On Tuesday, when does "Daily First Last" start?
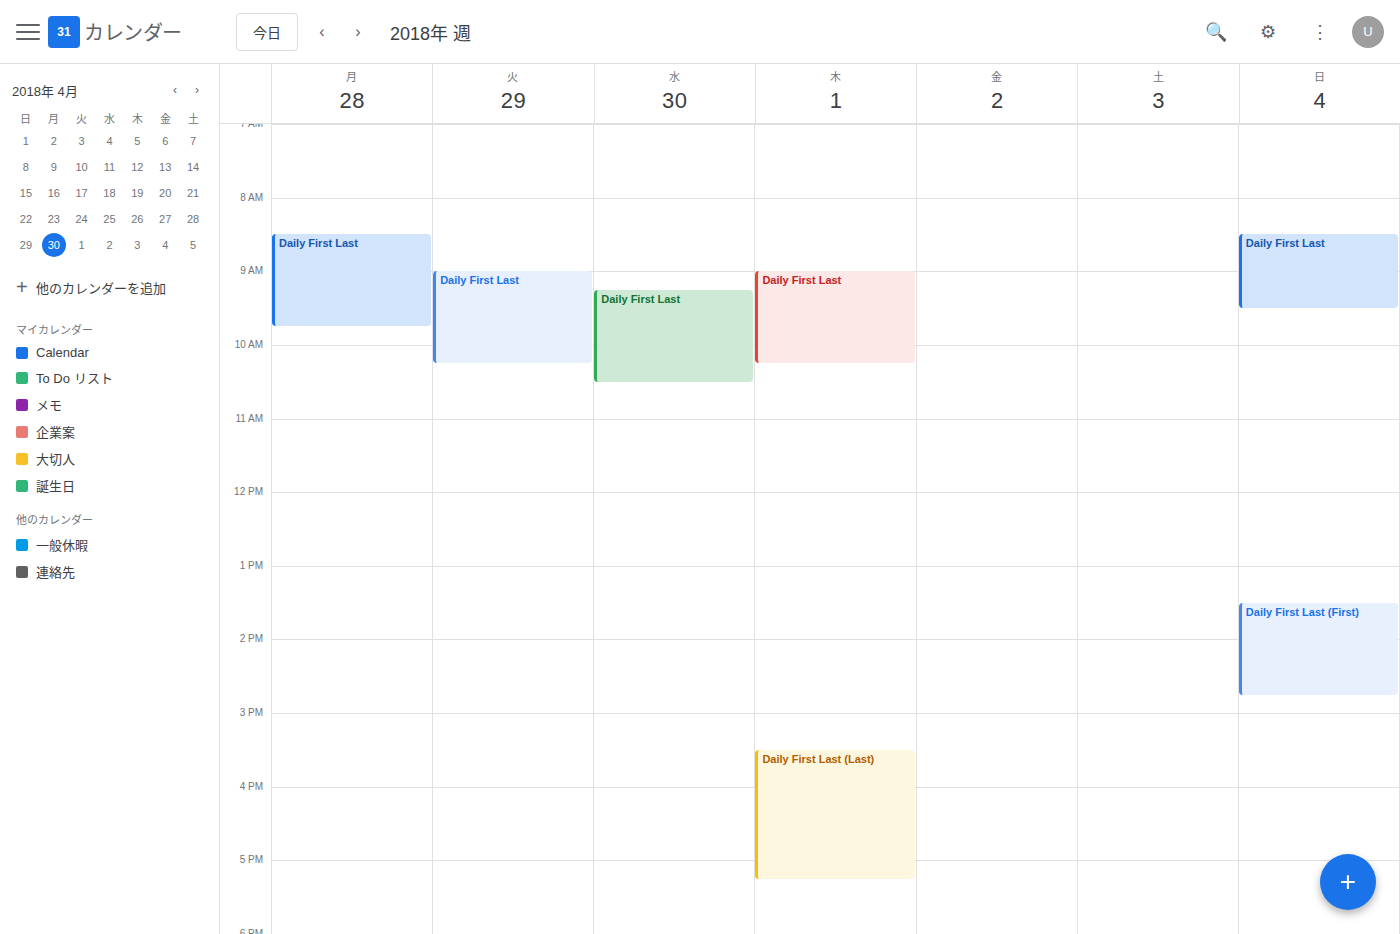
9:00 AM